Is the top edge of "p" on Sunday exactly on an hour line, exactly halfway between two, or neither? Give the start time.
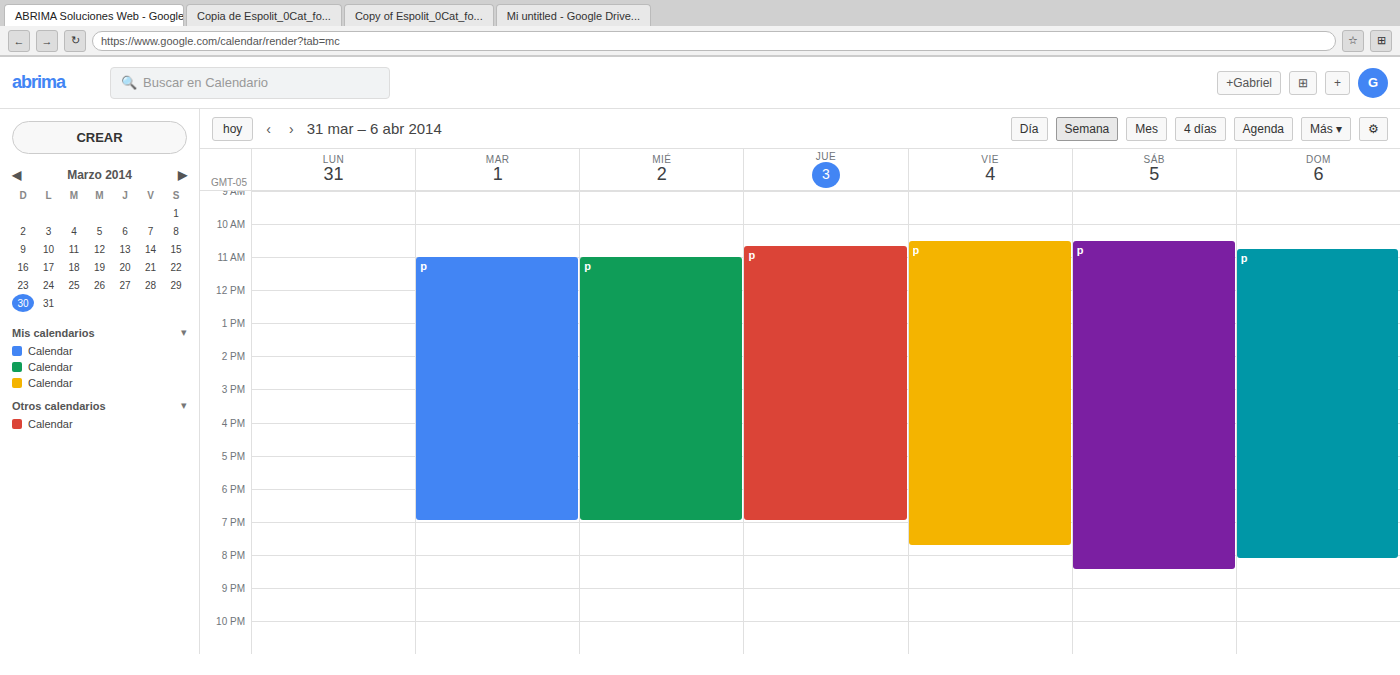
10:45 AM -- neither: three quarters of the way from the 10 AM line to the 11 AM line.